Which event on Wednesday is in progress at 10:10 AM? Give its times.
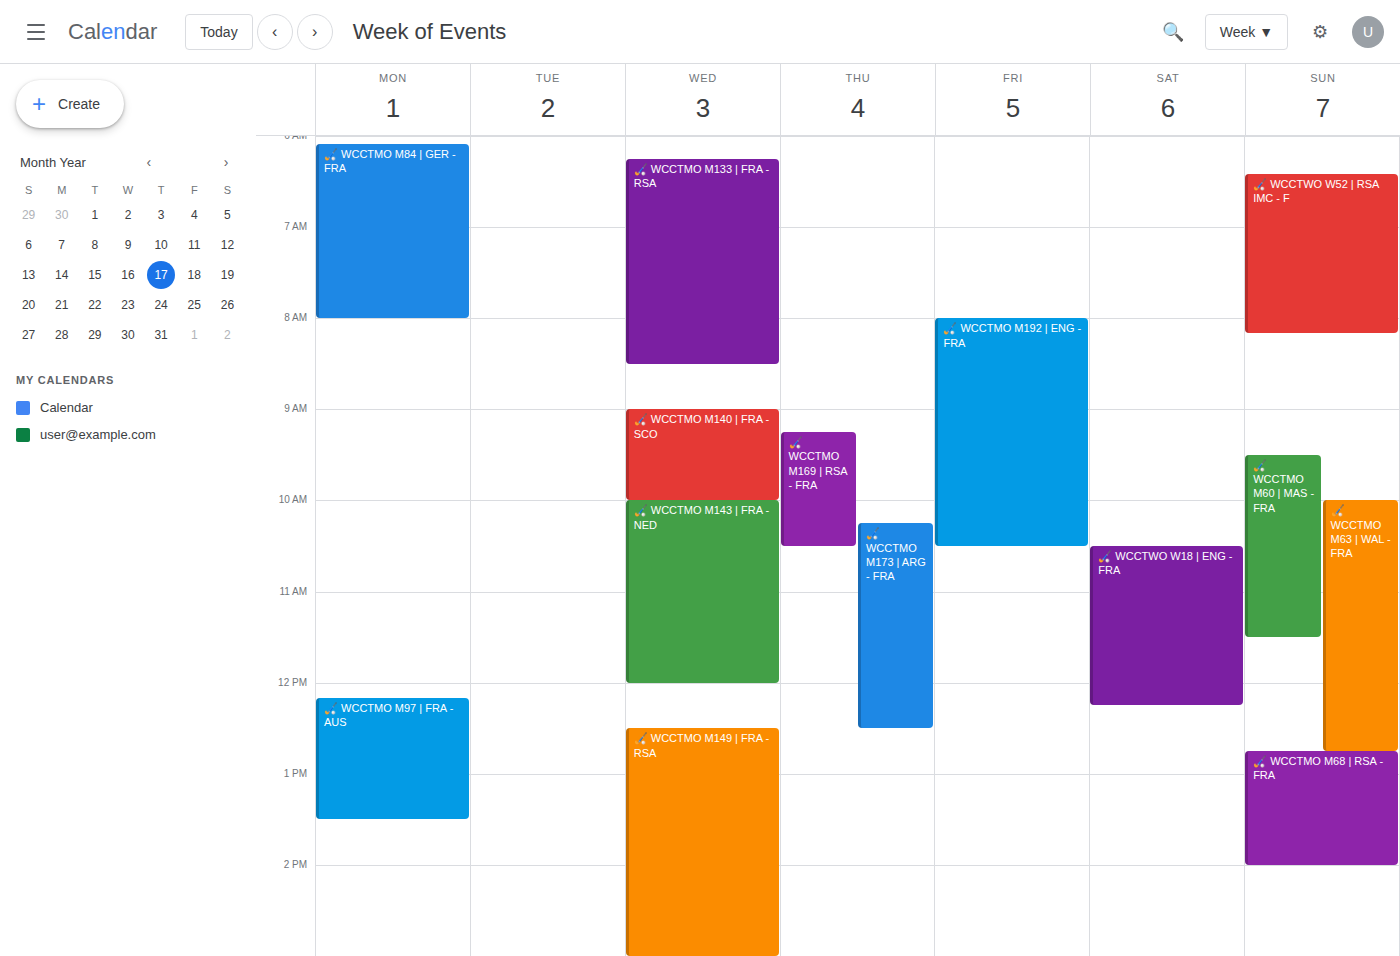
"🏑 WCCTMO M143 | FRA - NED", 10:00 AM to 12:00 PM